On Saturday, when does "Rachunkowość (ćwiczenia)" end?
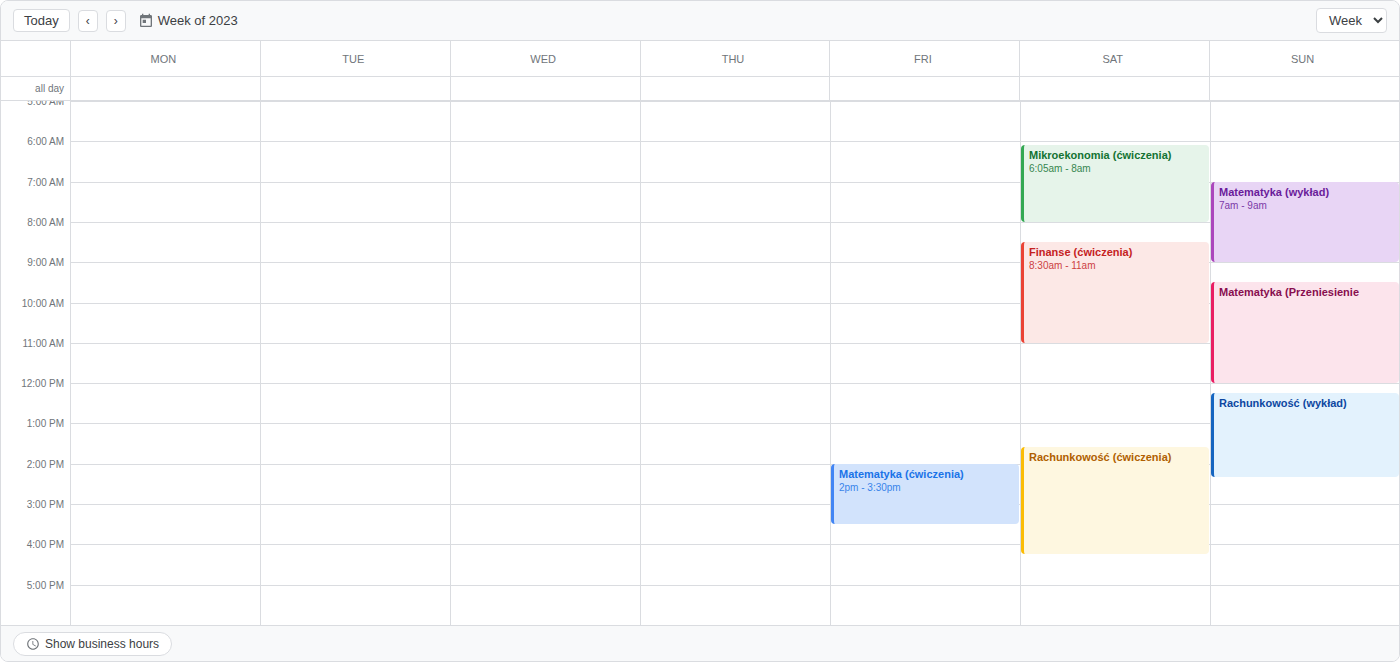
4:15 PM